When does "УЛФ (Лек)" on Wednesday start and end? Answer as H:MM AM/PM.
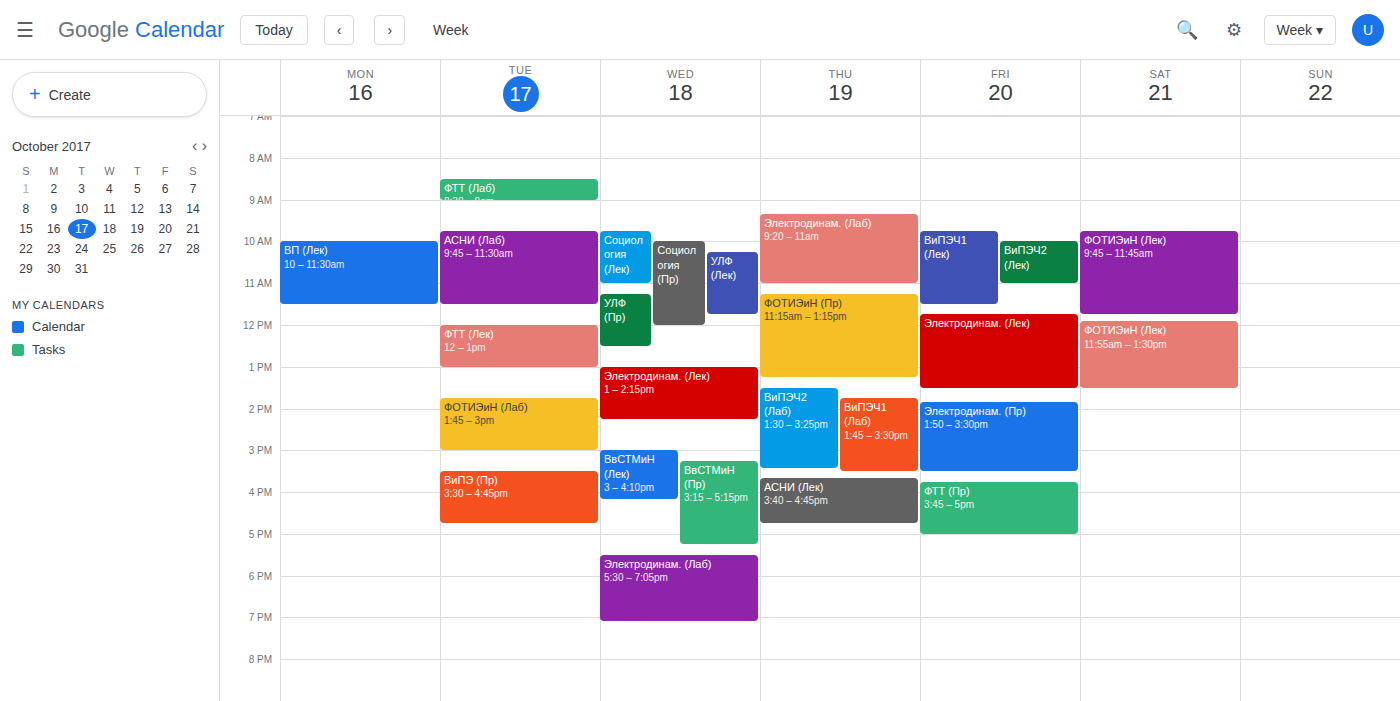
10:15 AM to 11:45 AM